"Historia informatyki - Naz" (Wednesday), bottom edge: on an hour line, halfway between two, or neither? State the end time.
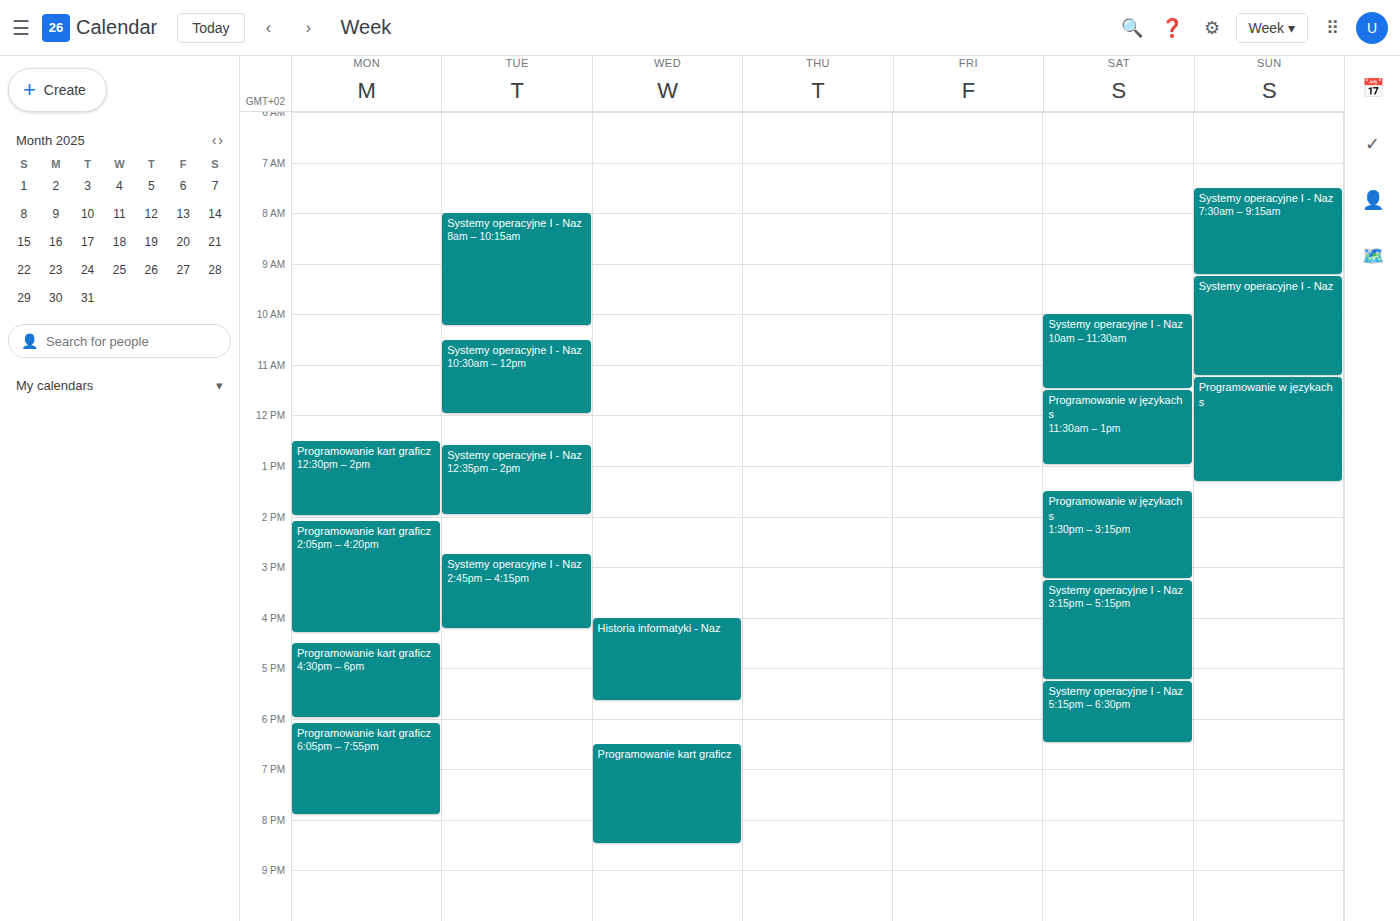
5:40 PM -- neither: 40 minutes below the 5 PM line and 20 minutes above the 6 PM line.